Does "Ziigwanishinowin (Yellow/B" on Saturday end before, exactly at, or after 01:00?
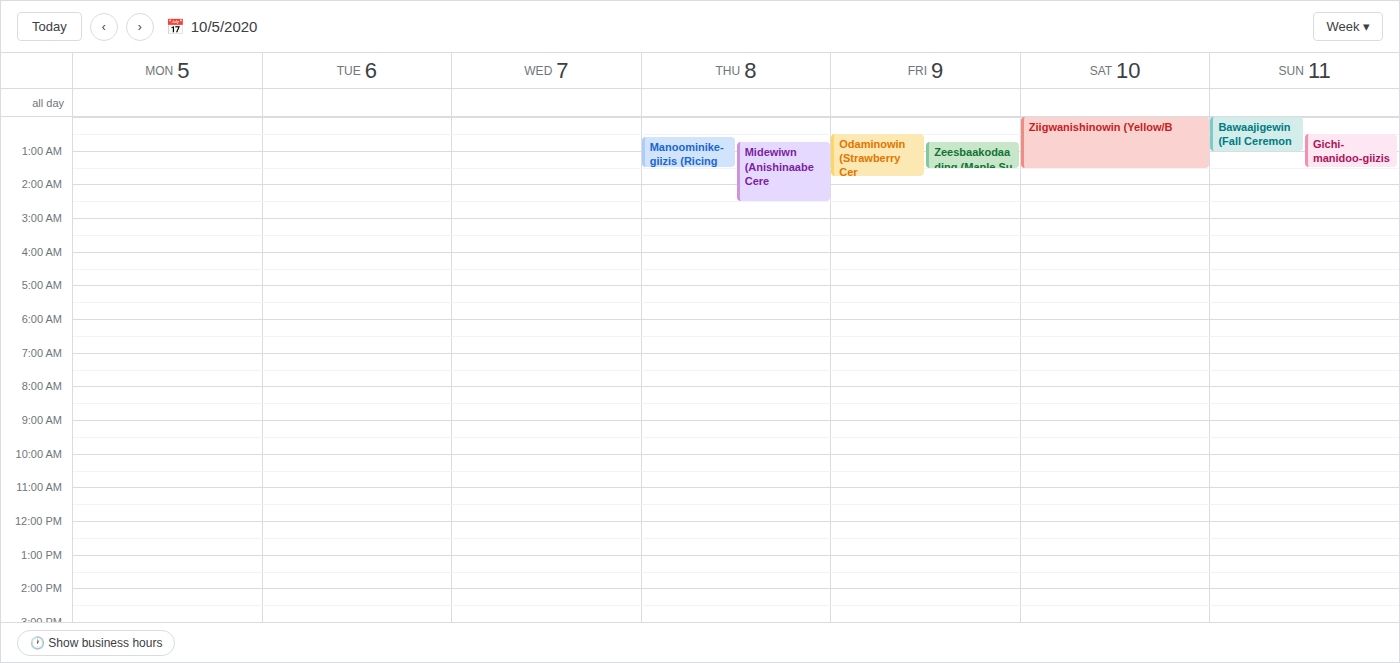
01:30 -- after 01:00, 30 minutes below the 01:00 line.